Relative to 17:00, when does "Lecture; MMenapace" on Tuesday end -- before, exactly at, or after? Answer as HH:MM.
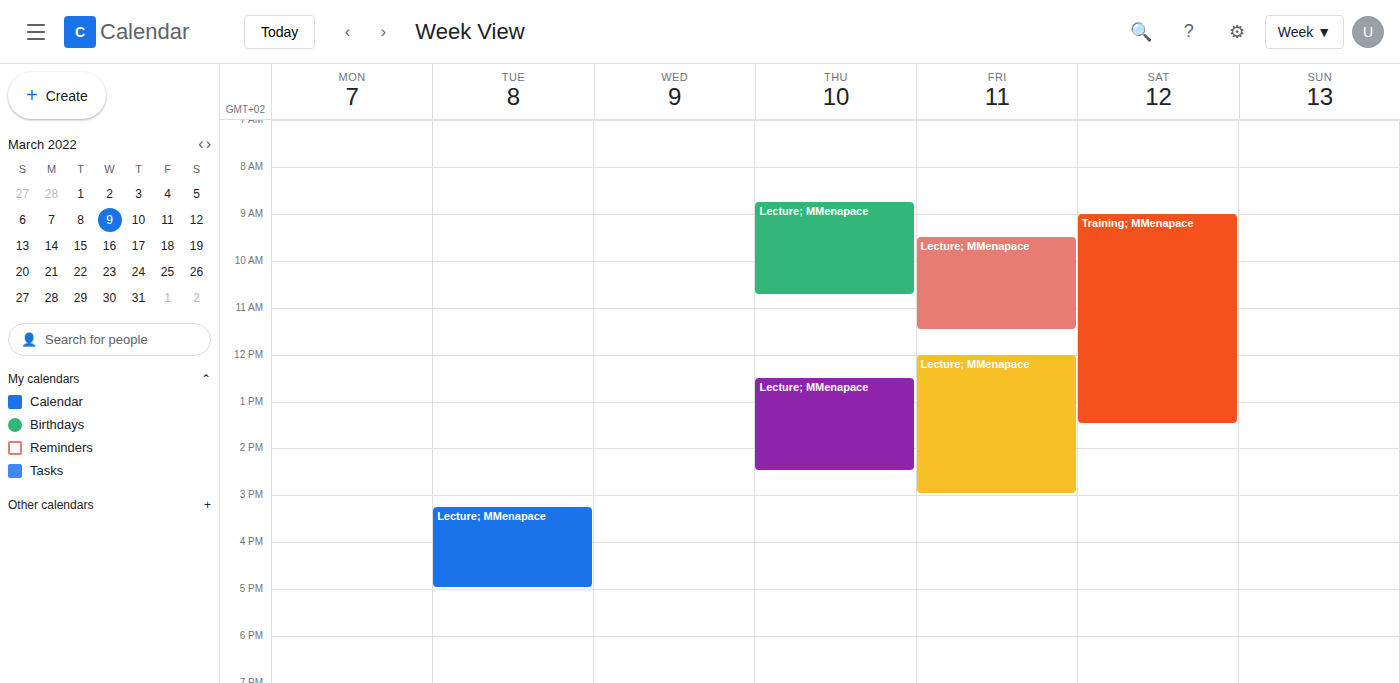
17:00 -- exactly at 17:00, on the 17:00 line.